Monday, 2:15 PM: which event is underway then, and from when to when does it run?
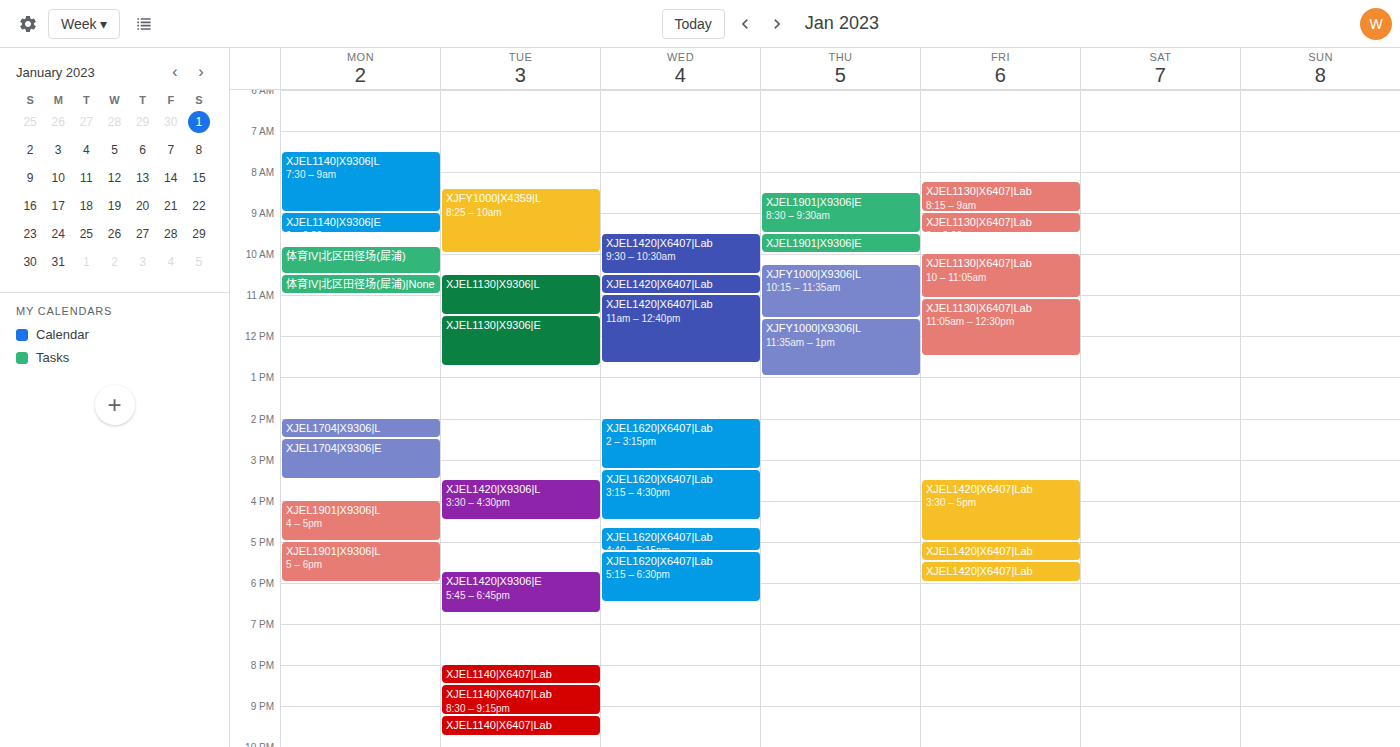
"XJEL1704|X9306|L", 2:00 PM to 2:30 PM